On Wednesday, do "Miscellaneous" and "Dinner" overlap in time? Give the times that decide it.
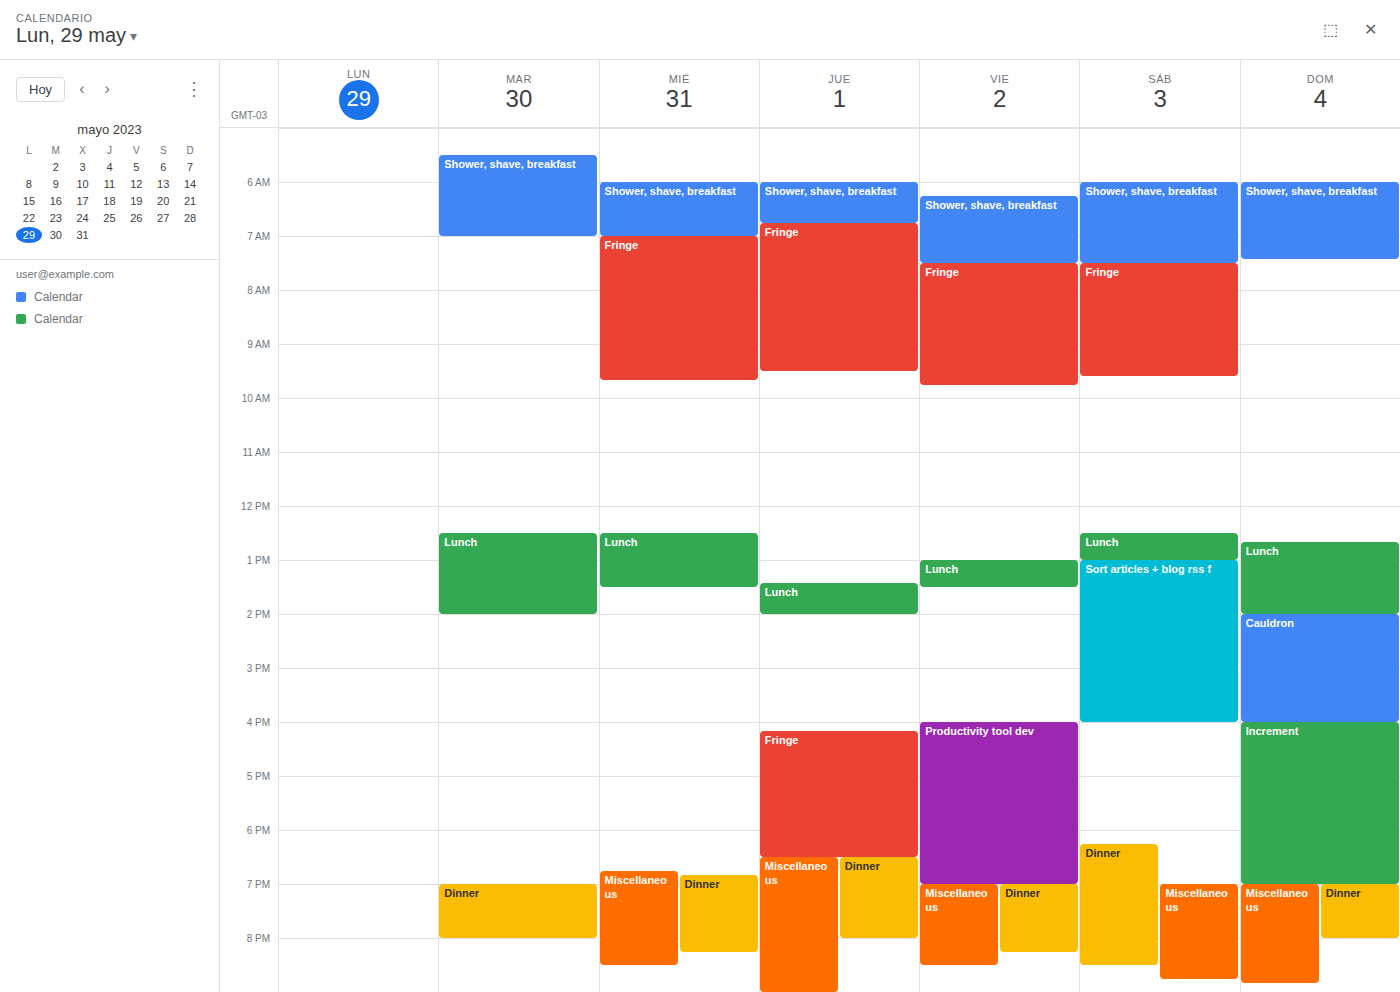
"Dinner" runs 6:50 PM to 8:15 PM, inside "Miscellaneous" -- they overlap.